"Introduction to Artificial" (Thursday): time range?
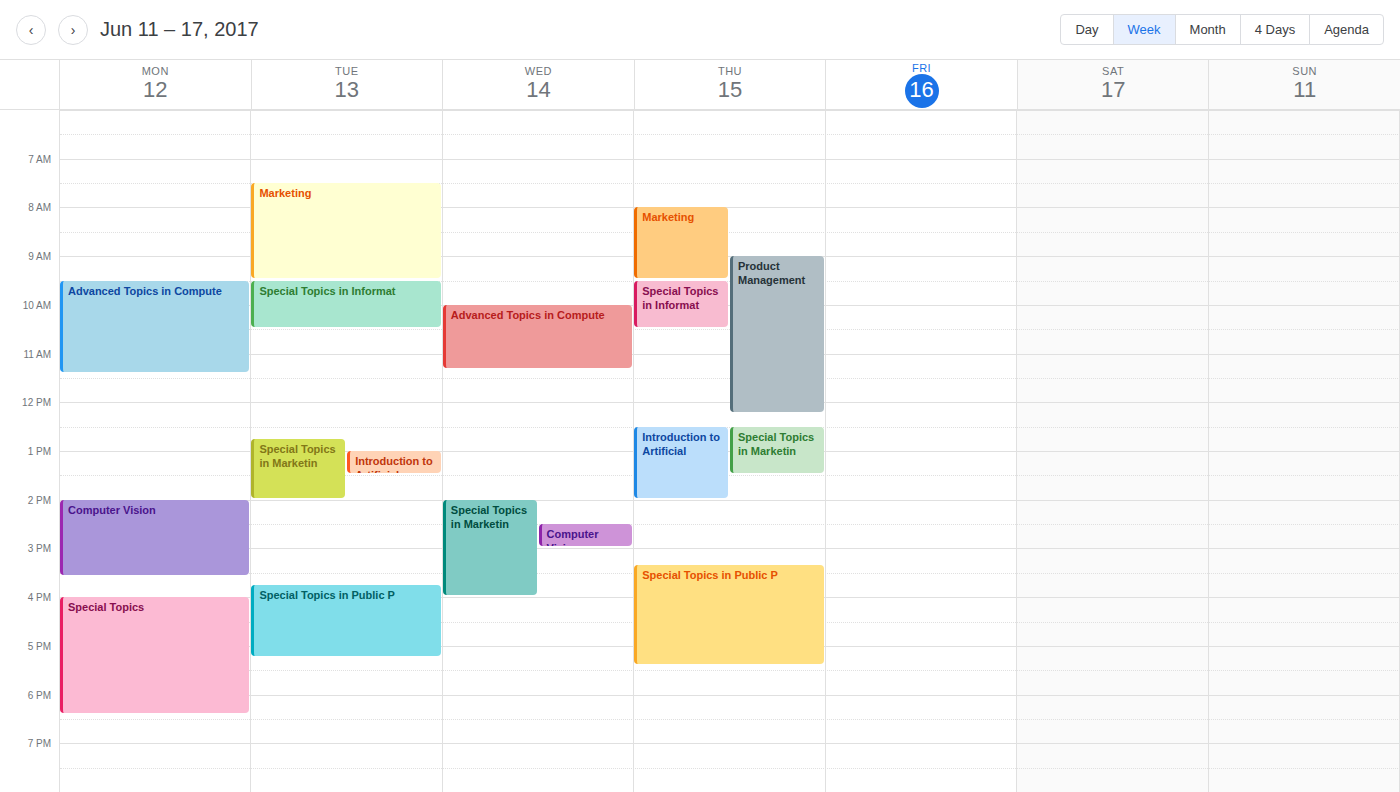
12:30 PM to 2:00 PM